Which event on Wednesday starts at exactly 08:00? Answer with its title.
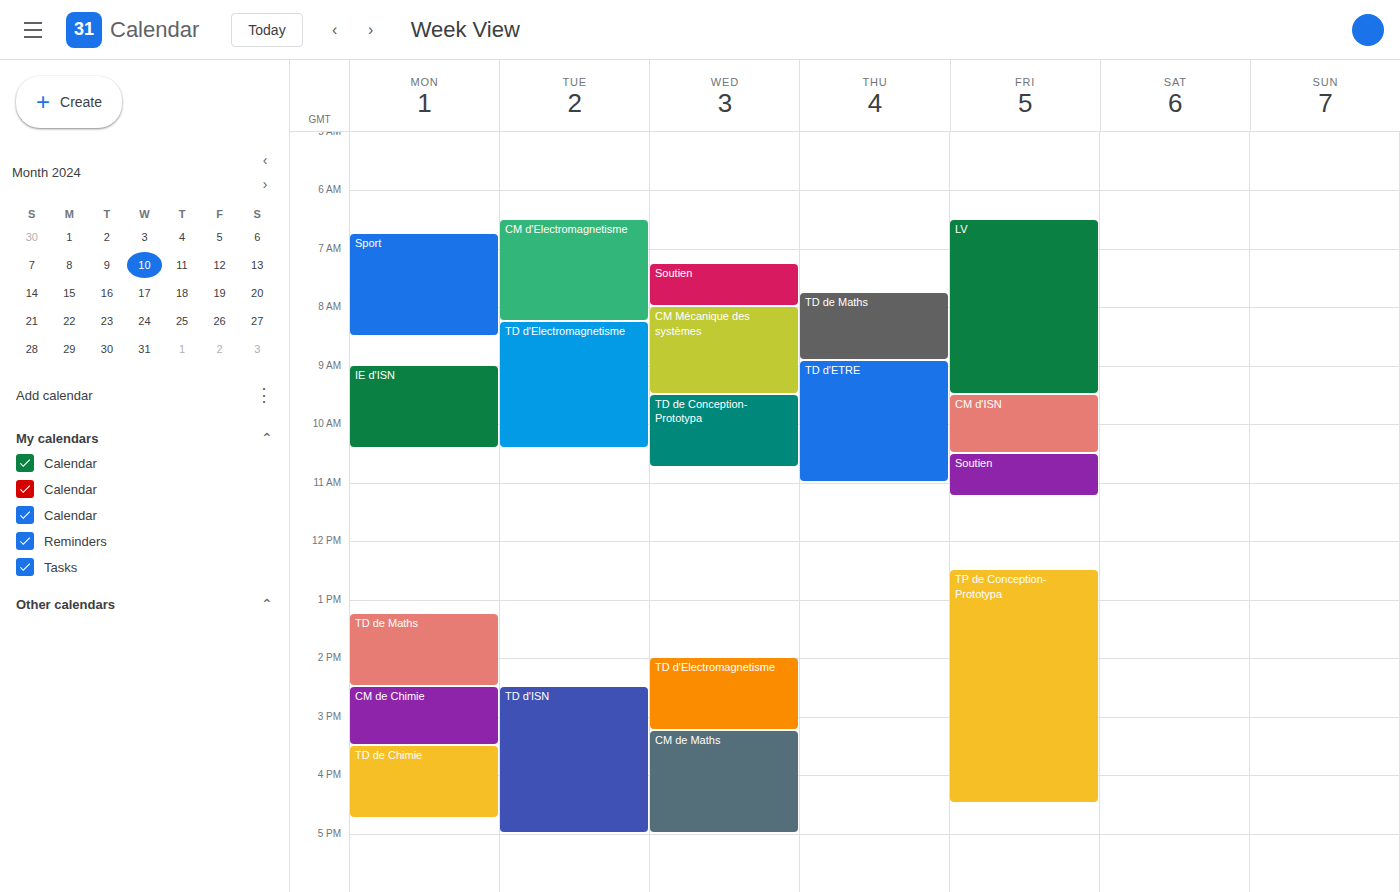
"CM Mécanique des systèmes"